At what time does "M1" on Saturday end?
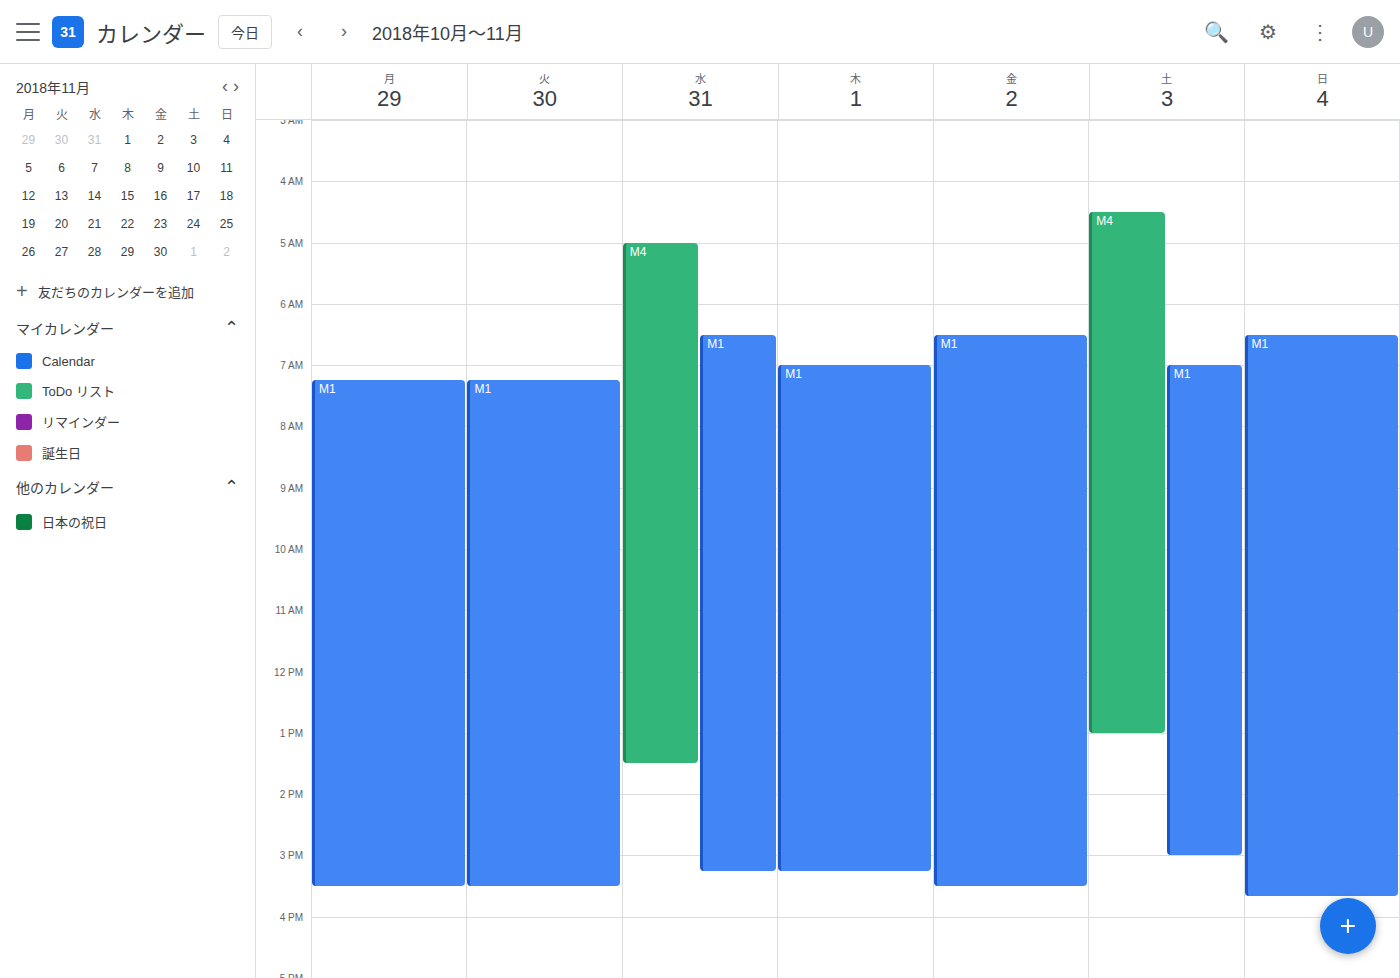
3:00 PM